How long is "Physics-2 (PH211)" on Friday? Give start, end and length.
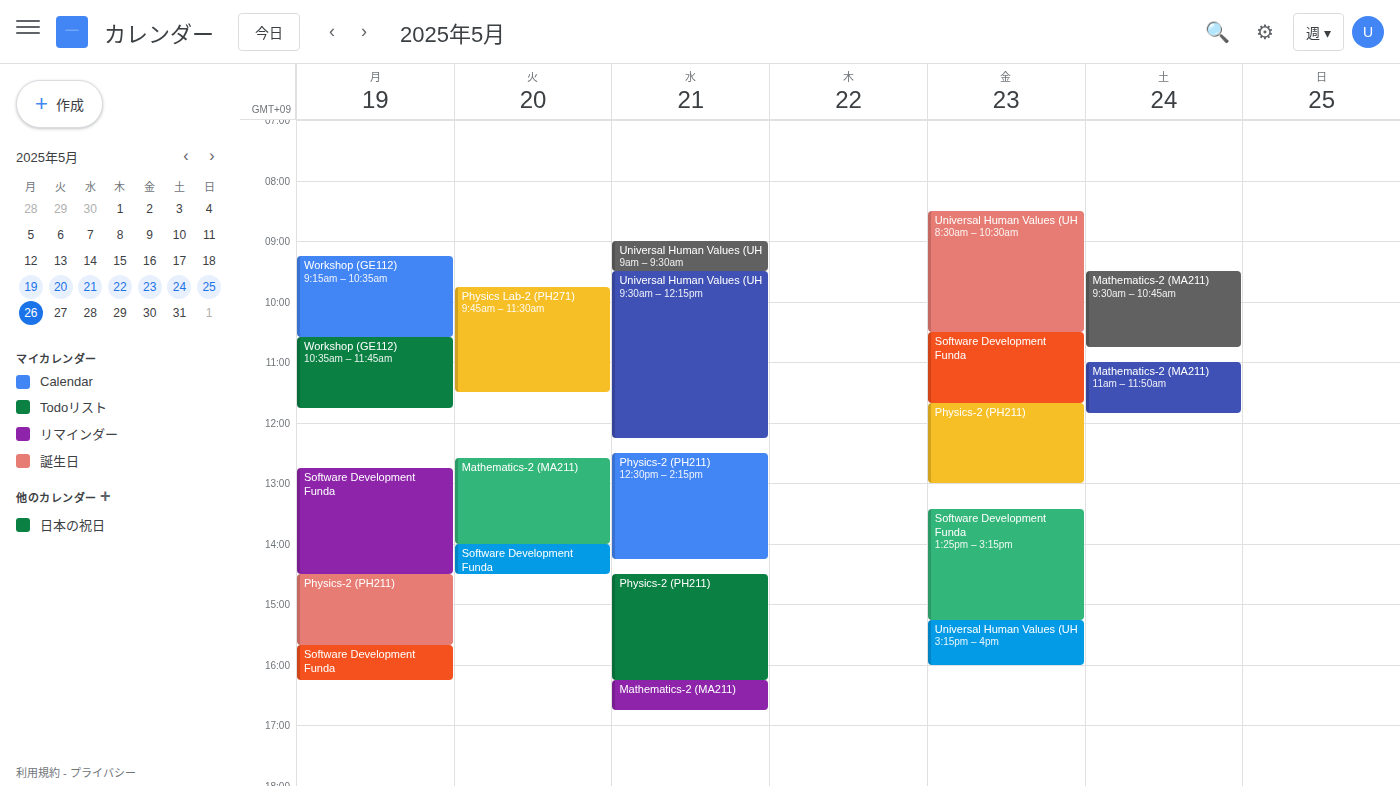
11:40 AM to 1:00 PM, 1 hour 20 minutes